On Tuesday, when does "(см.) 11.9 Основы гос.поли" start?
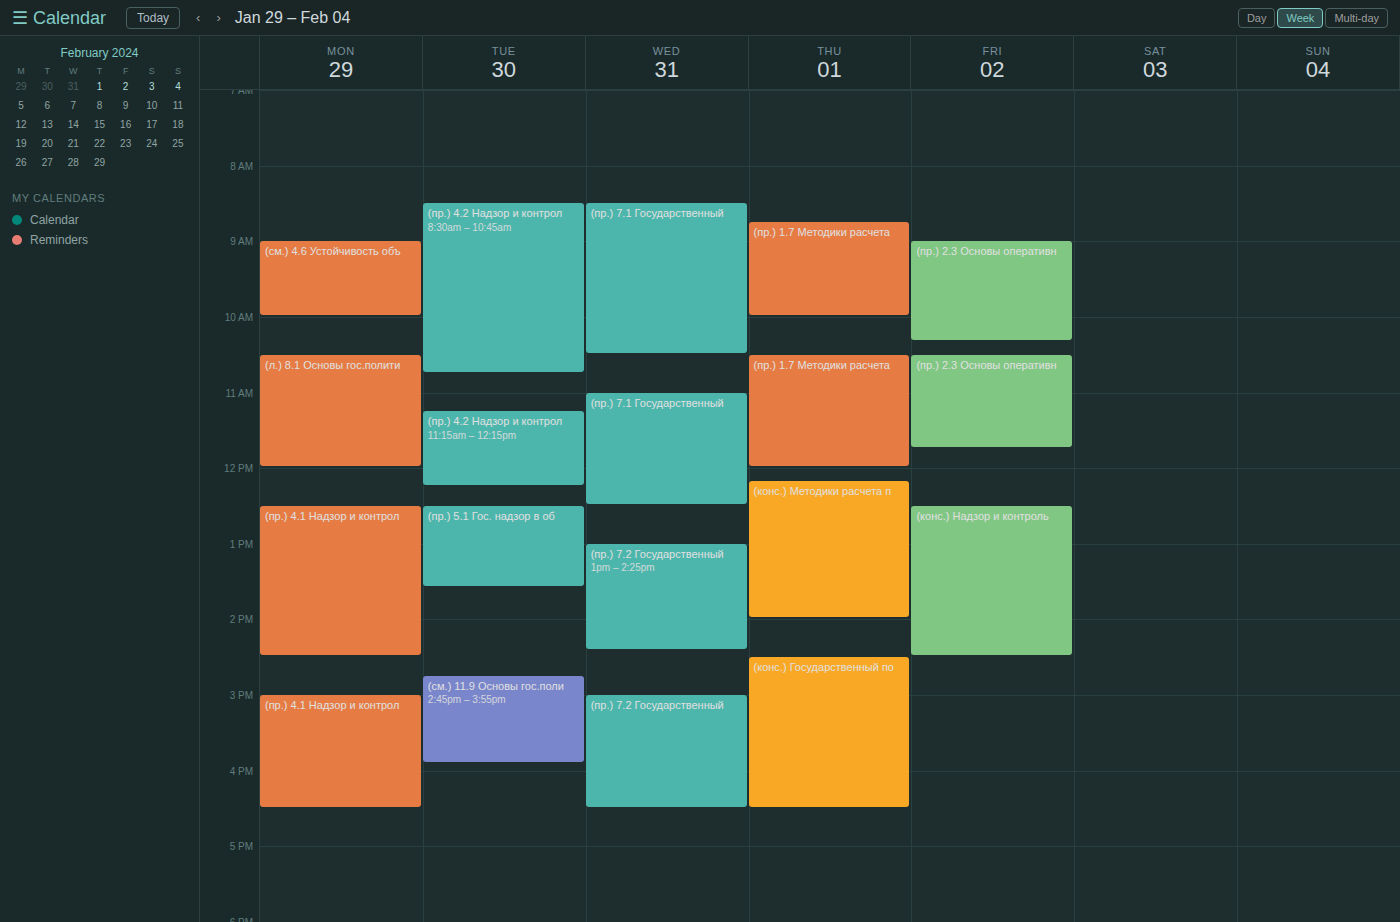
2:45 PM